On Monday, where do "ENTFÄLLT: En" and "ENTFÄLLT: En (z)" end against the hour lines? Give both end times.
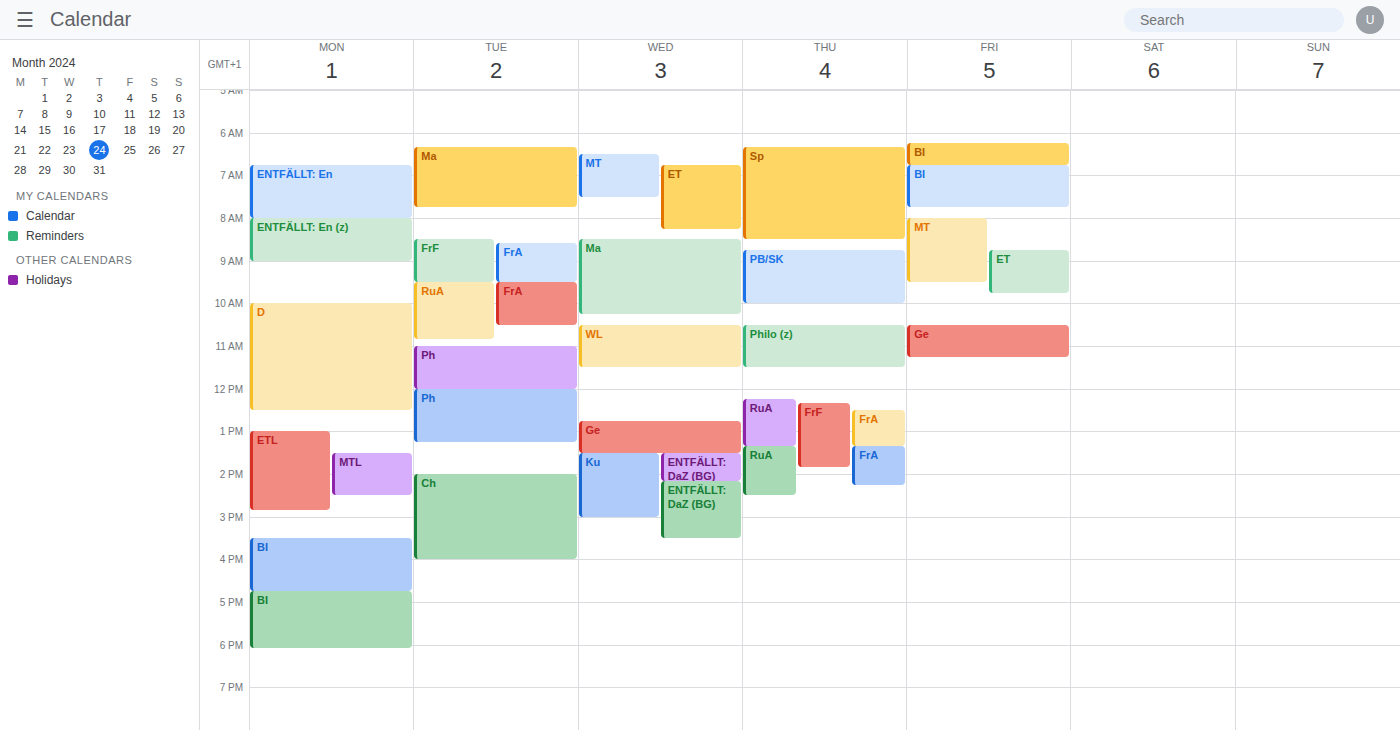
"ENTFÄLLT: En": 8:00 AM, exactly on the 8 AM line. "ENTFÄLLT: En (z)": 9:00 AM, exactly on the 9 AM line.